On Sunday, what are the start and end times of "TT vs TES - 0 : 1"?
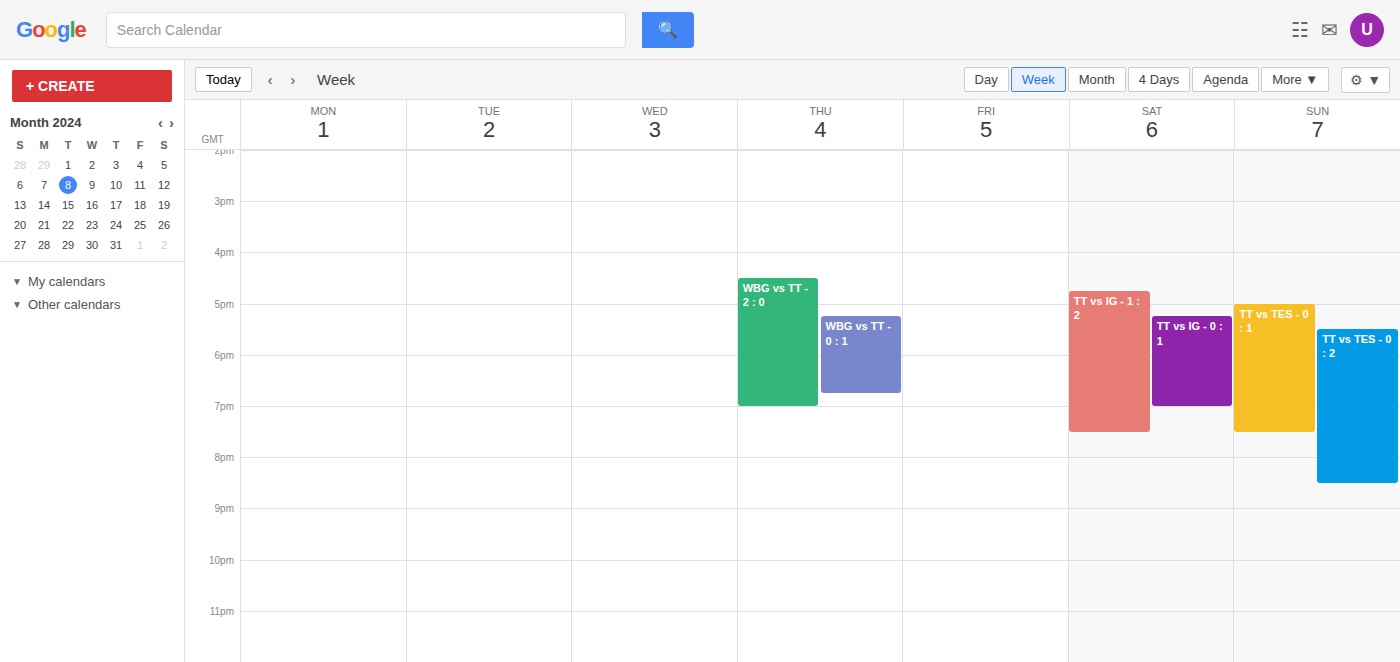
5:00 PM to 7:30 PM